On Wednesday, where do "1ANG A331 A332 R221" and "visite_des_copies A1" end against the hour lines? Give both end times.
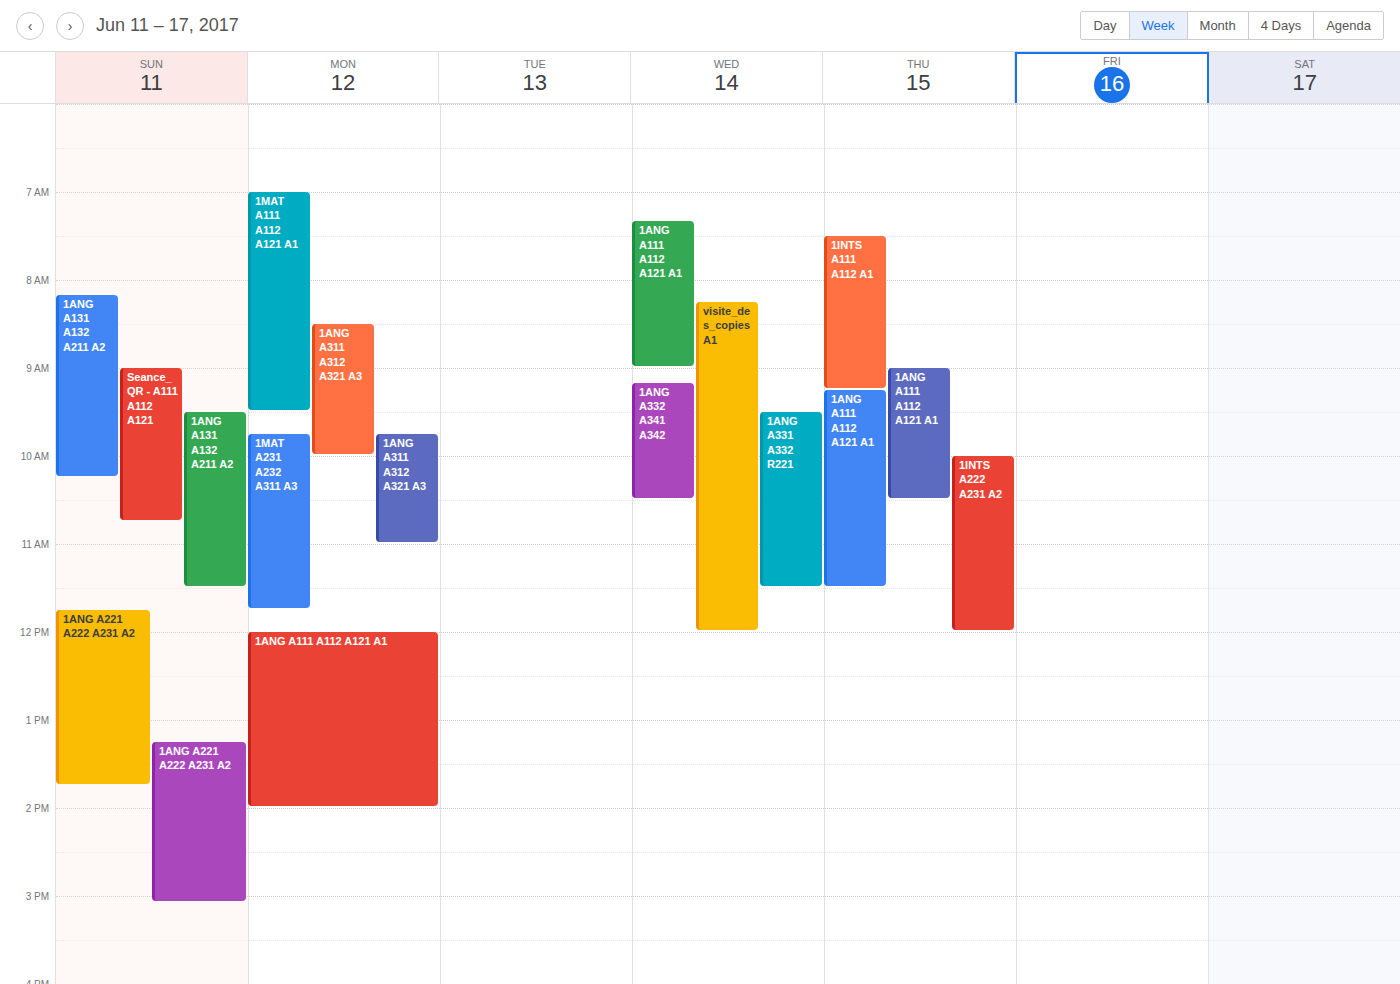
"1ANG A331 A332 R221": 11:30 AM, halfway between the 11 AM and 12 PM lines. "visite_des_copies A1": 12:00 PM, exactly on the 12 PM line.